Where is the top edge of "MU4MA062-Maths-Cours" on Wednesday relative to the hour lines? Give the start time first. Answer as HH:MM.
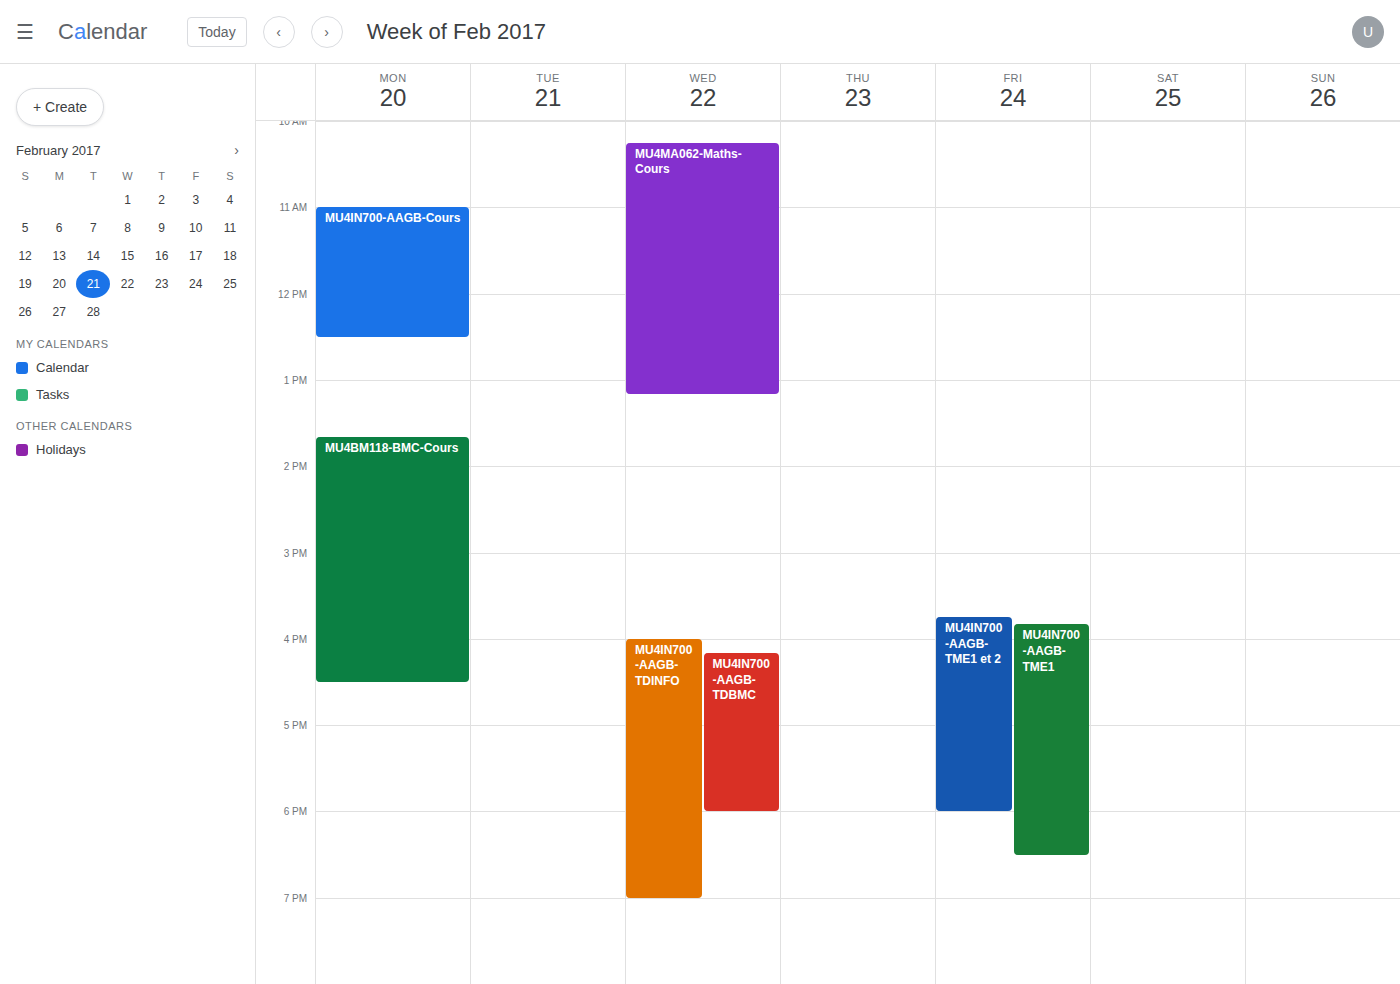
10:15 -- neither: a quarter of the way from the 10:00 line to the 11:00 line.